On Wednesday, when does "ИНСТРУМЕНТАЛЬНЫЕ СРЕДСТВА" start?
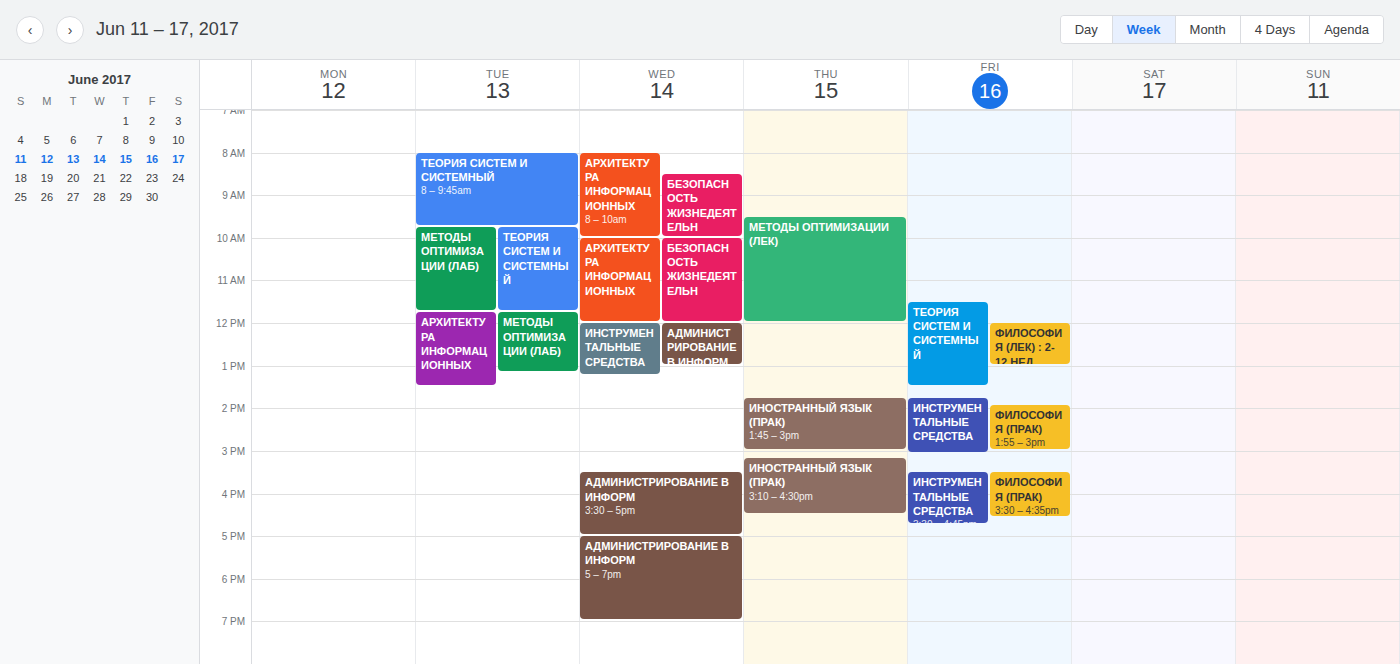
12:00 PM